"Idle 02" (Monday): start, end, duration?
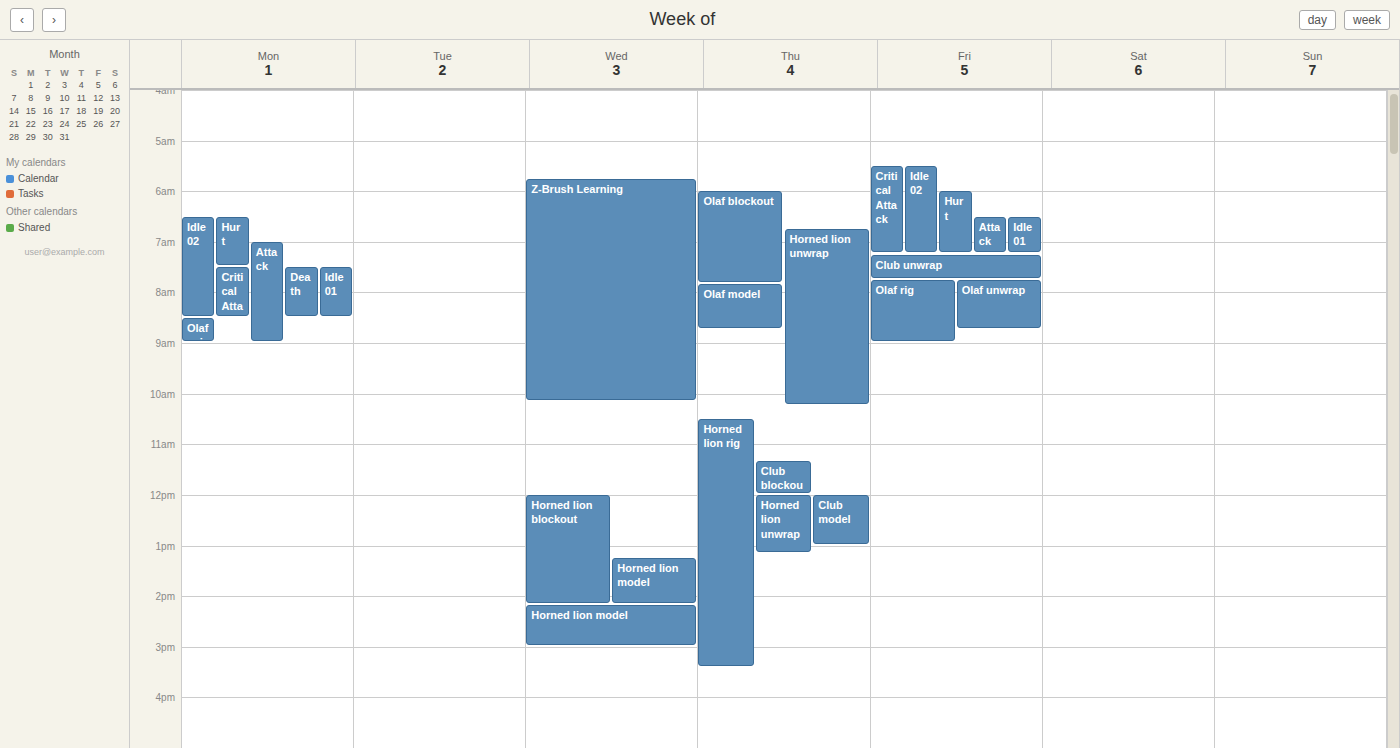
06:30 to 08:30, 2 hours